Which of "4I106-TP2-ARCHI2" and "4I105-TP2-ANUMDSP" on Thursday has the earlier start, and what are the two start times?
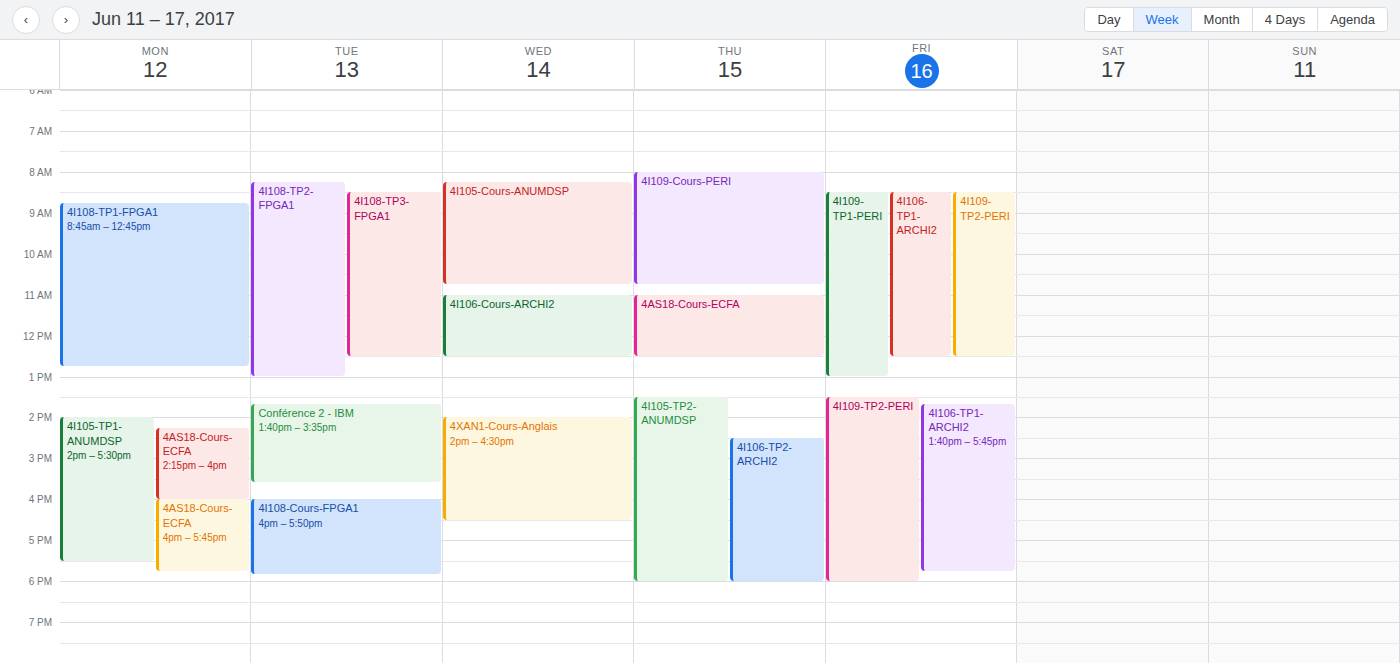
"4I105-TP2-ANUMDSP" 1:30 PM; "4I106-TP2-ARCHI2" 2:30 PM.